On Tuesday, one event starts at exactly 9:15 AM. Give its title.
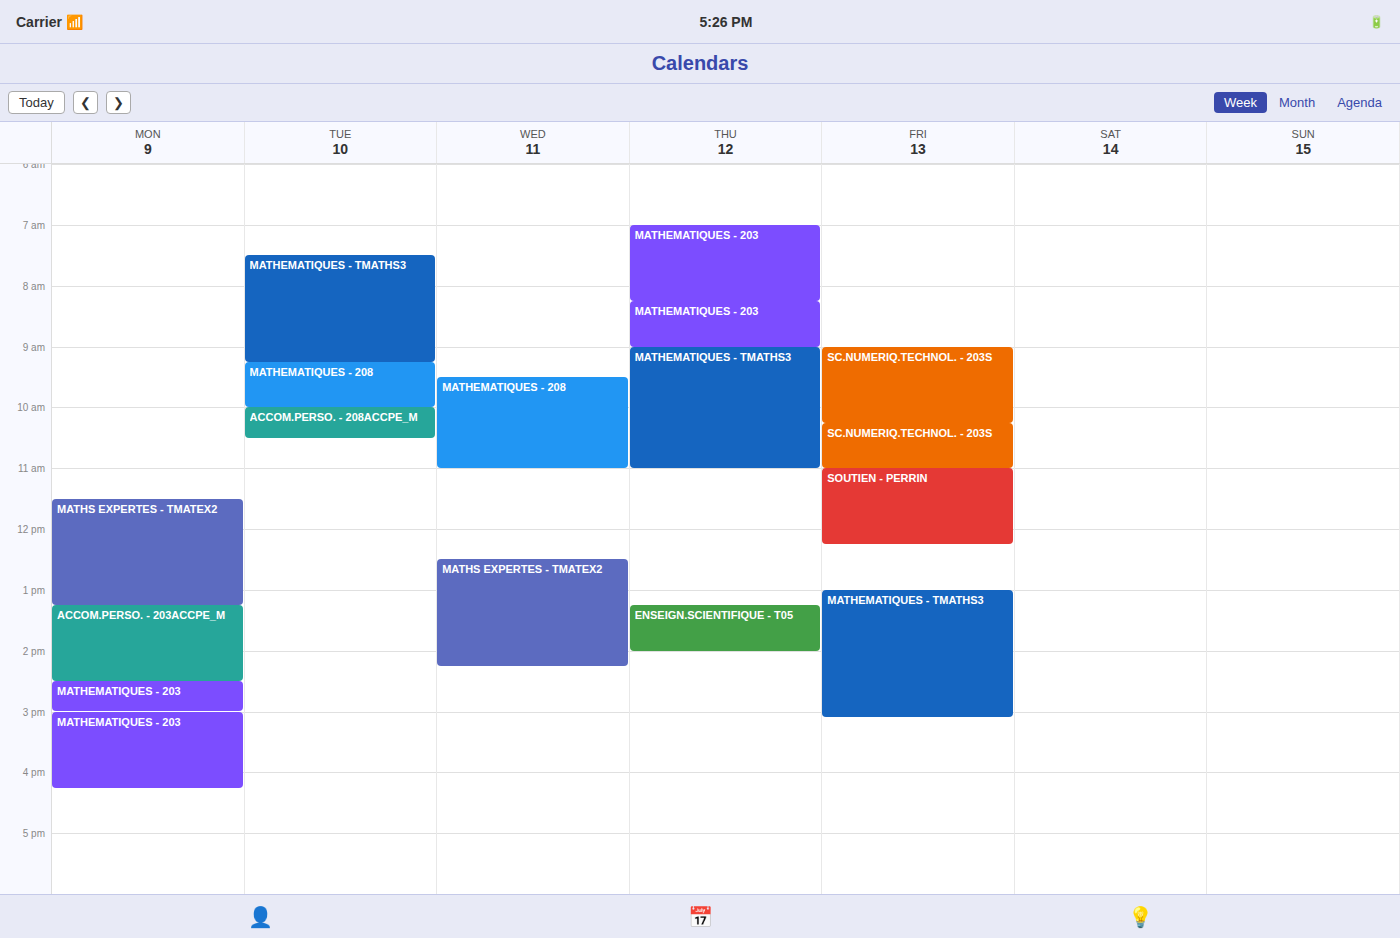
"MATHEMATIQUES - 208"